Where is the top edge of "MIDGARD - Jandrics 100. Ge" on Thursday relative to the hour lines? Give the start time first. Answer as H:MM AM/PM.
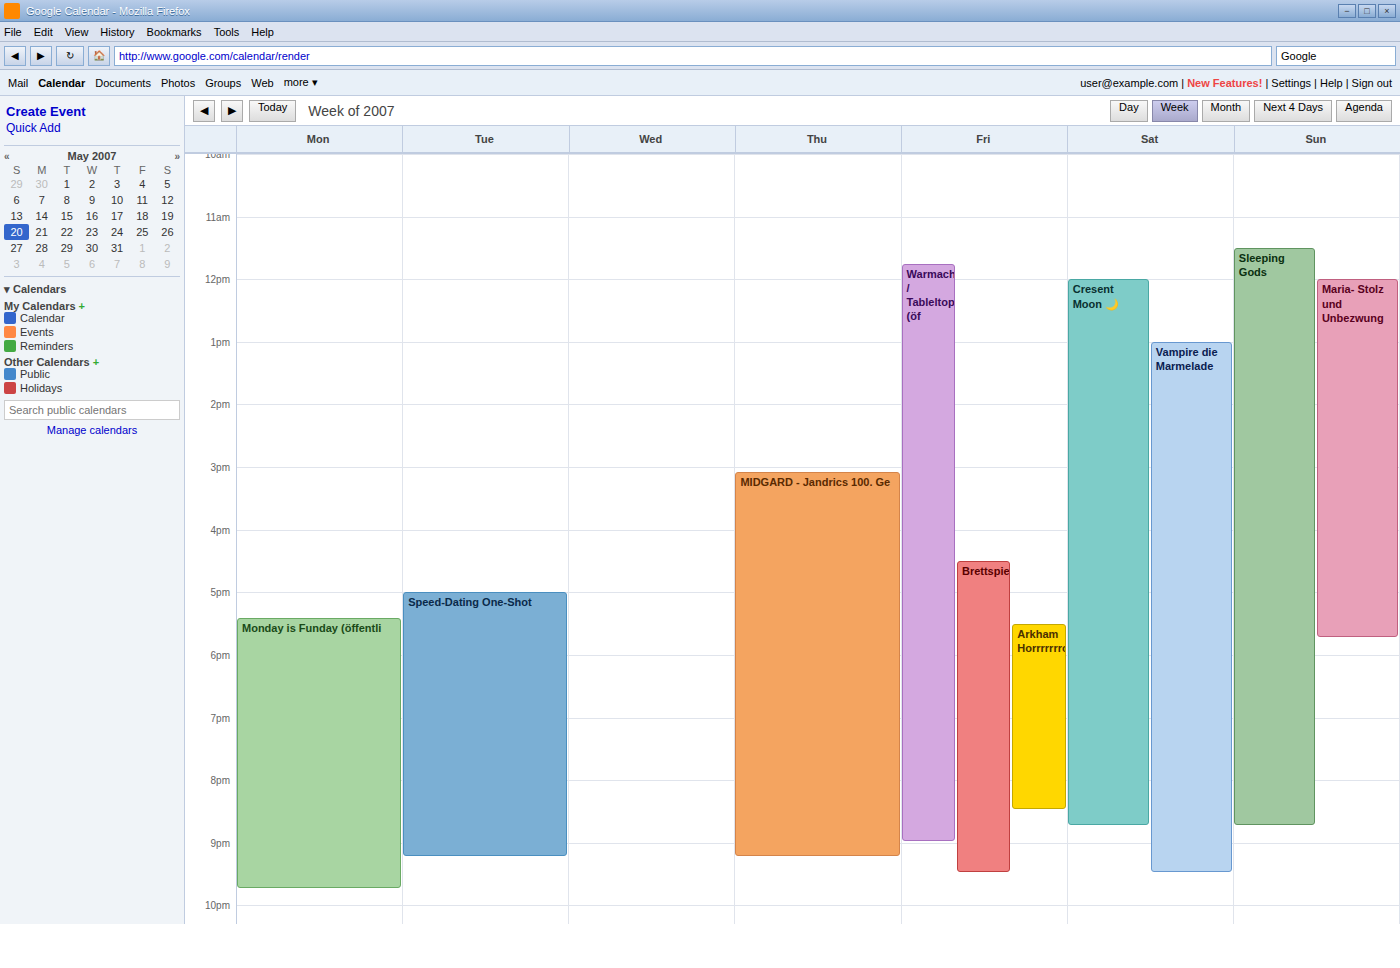
3:05 PM -- neither: 5 minutes below the 3 PM line and 55 minutes above the 4 PM line.